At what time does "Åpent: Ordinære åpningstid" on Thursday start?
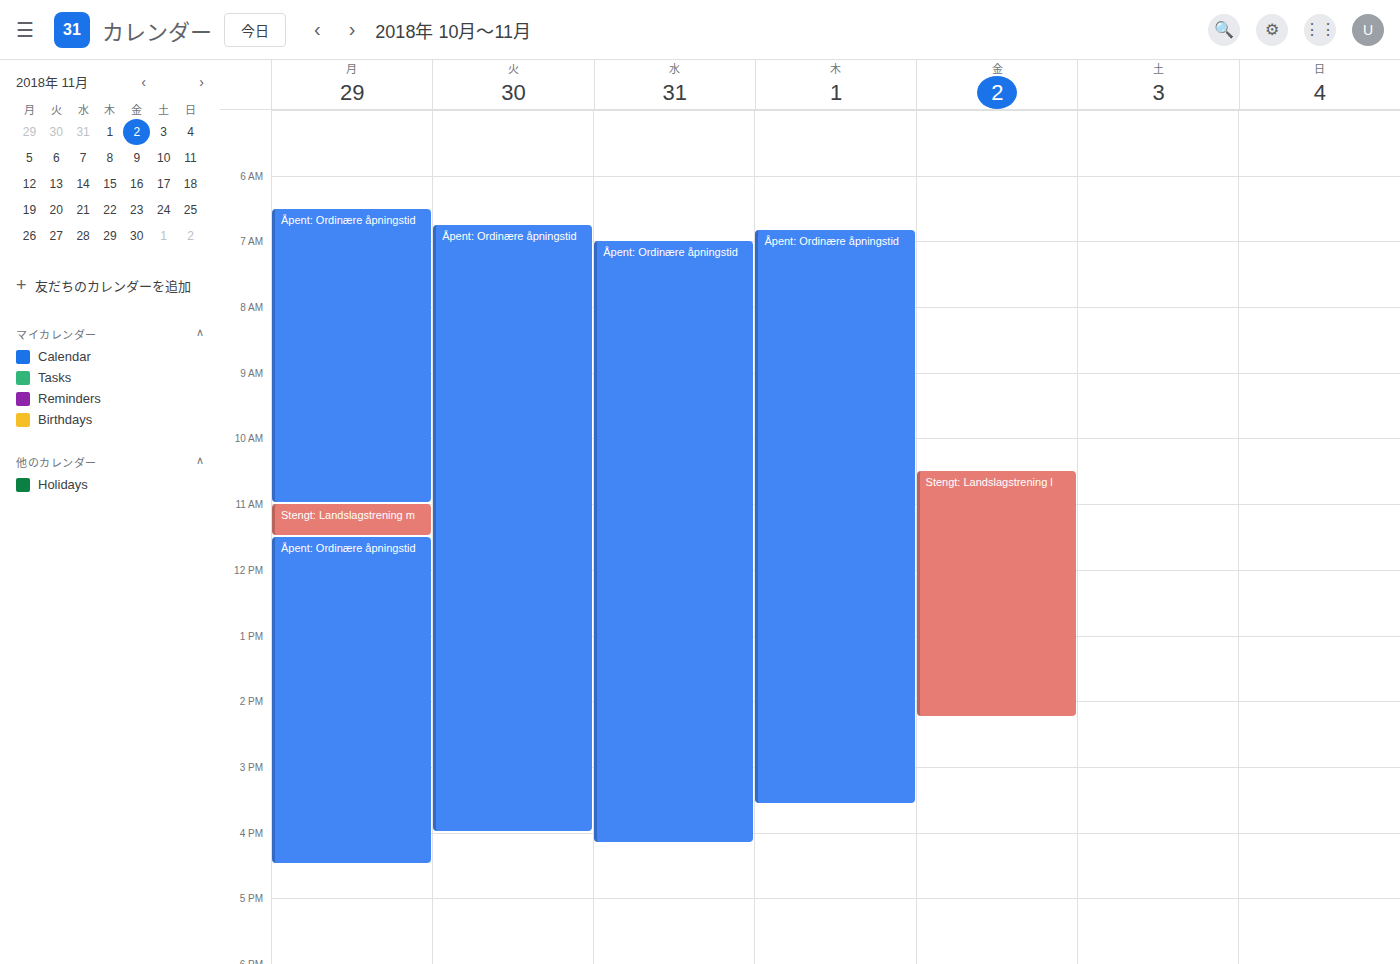
6:50 AM